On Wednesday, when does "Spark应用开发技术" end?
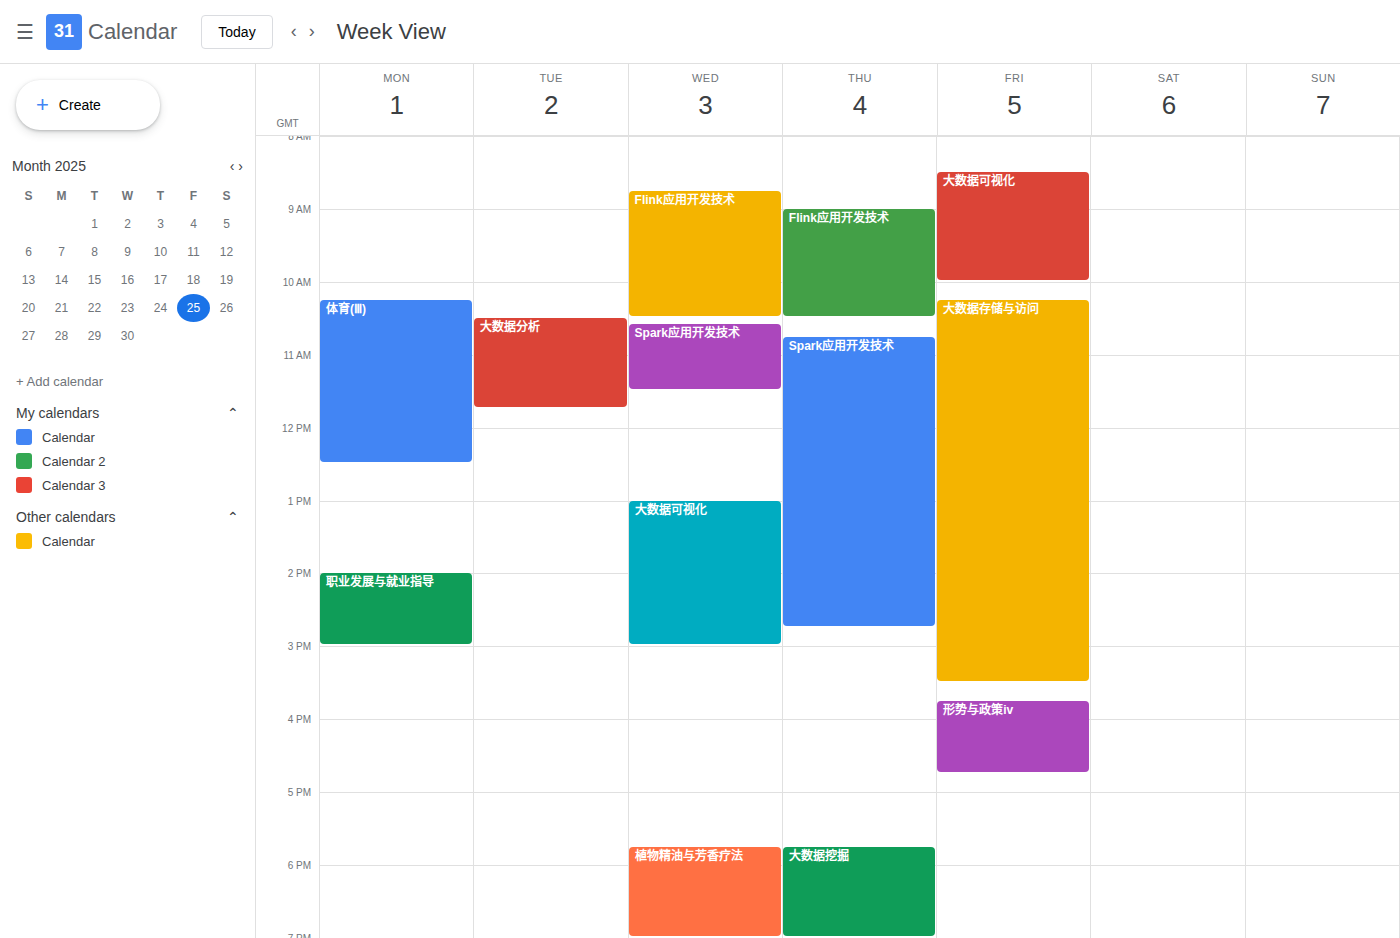
11:30 AM